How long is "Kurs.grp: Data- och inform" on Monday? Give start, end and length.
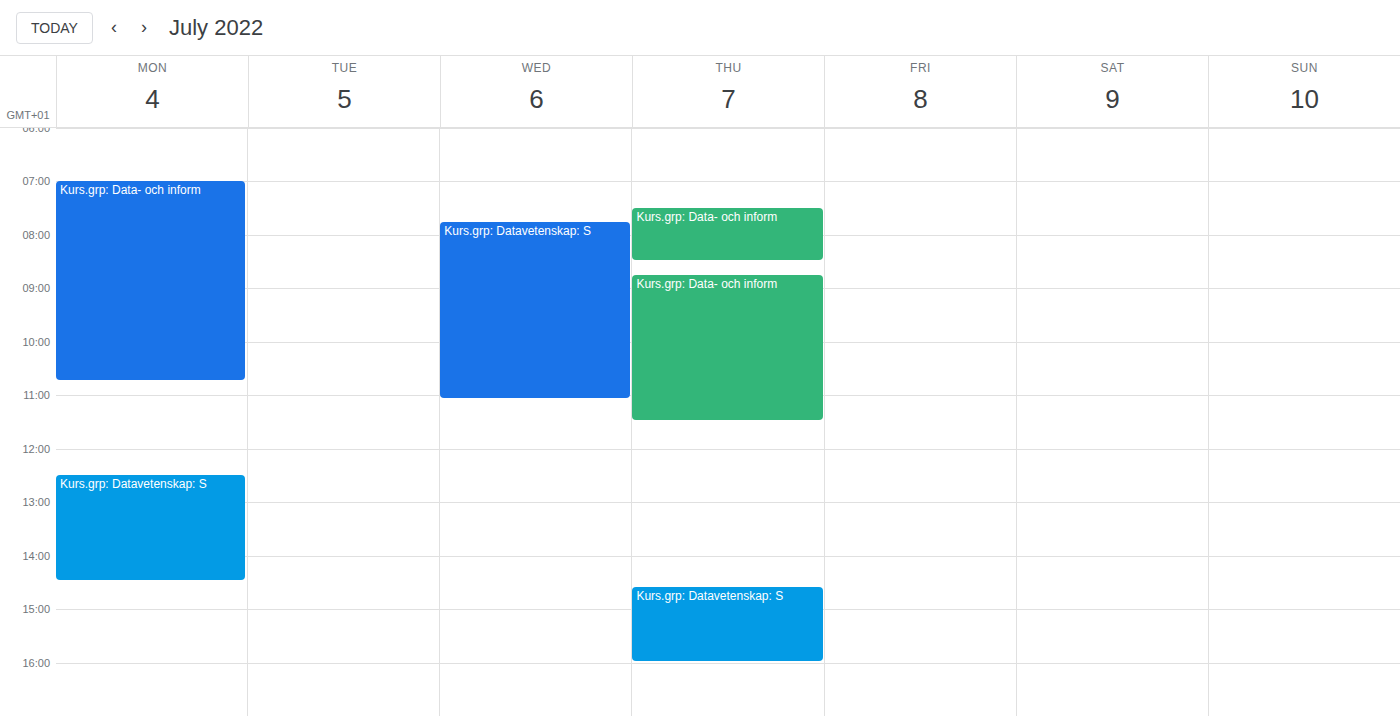
7:00 AM to 10:45 AM, 3 hours 45 minutes